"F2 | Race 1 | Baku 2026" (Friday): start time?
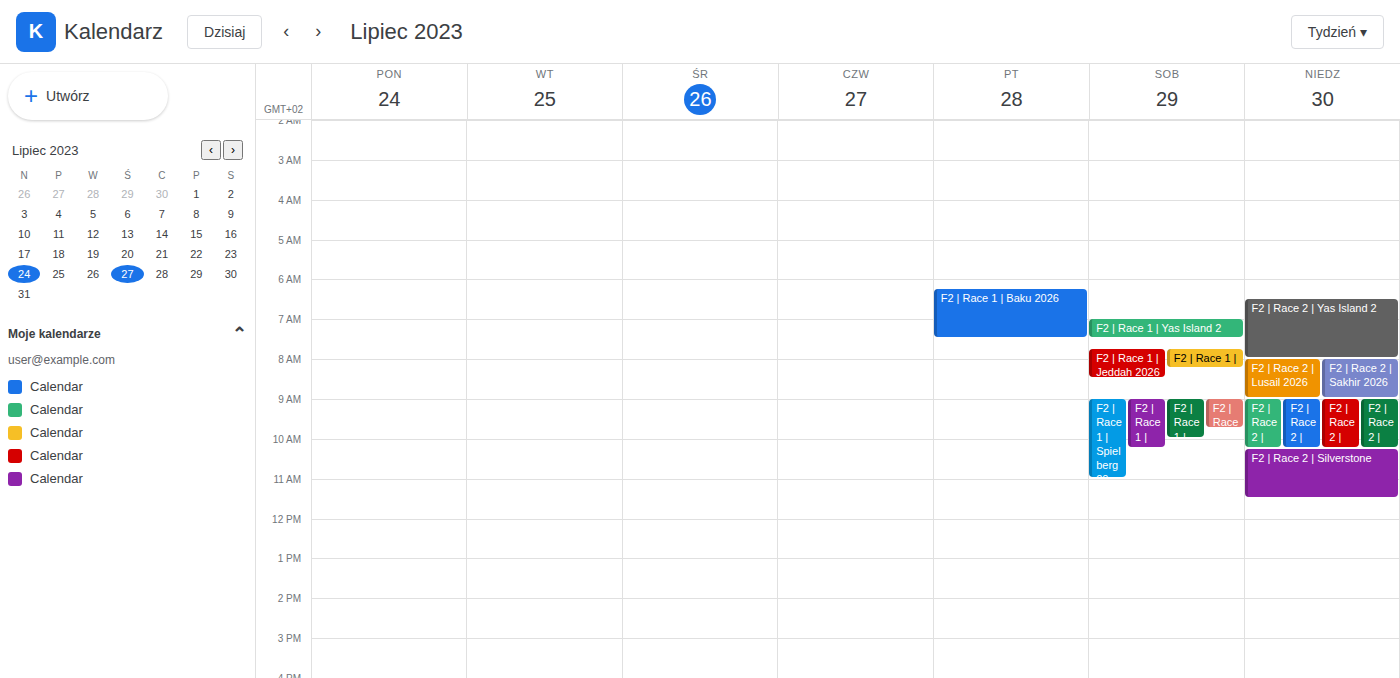
6:15 AM